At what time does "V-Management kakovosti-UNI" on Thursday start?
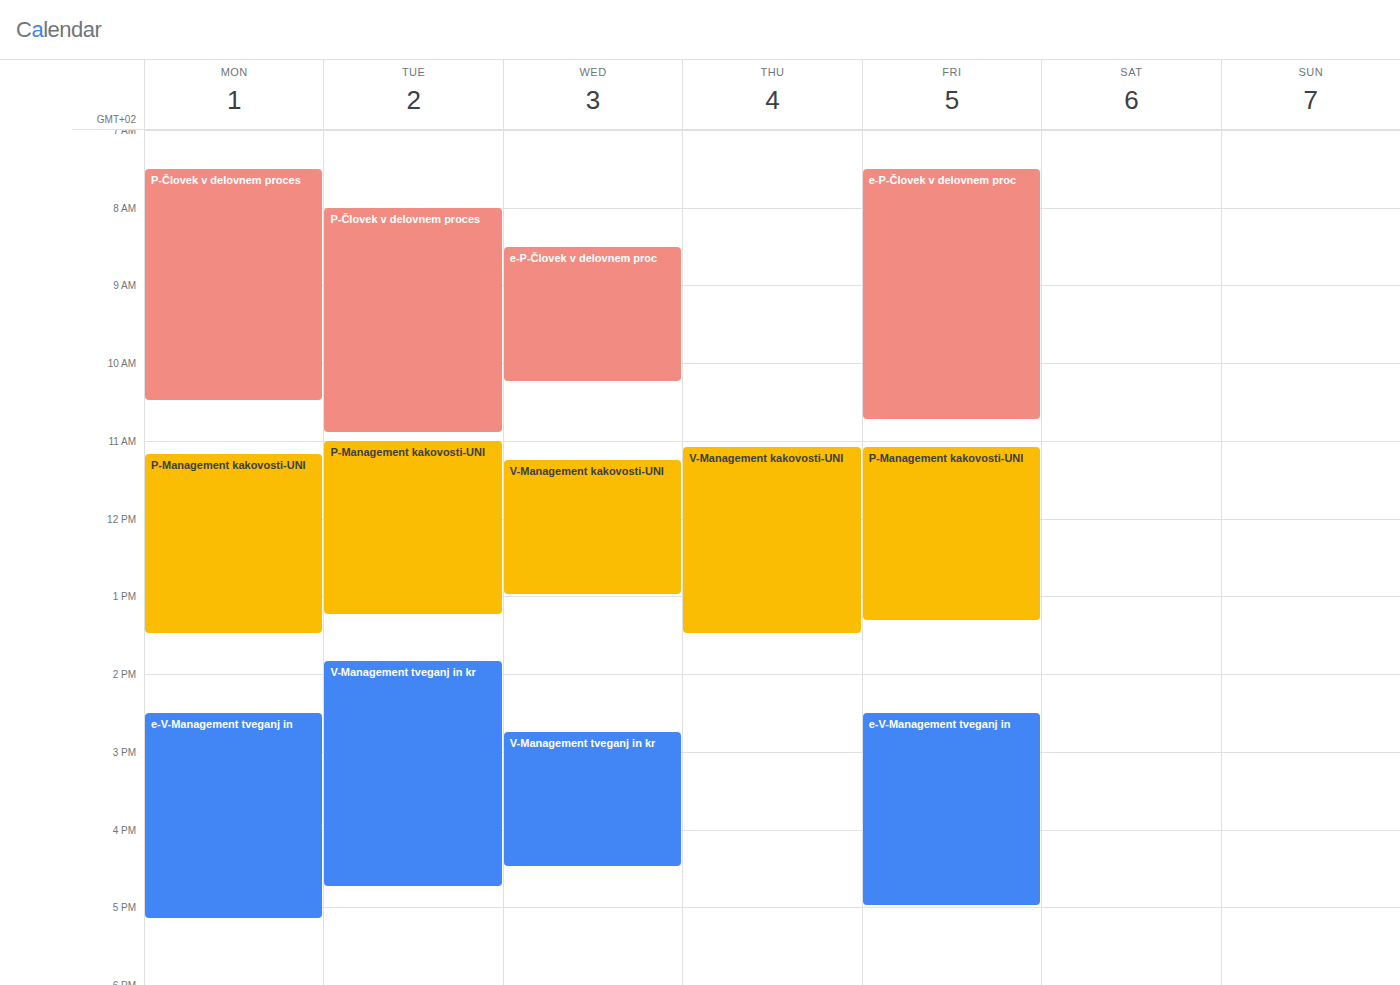
11:05 AM